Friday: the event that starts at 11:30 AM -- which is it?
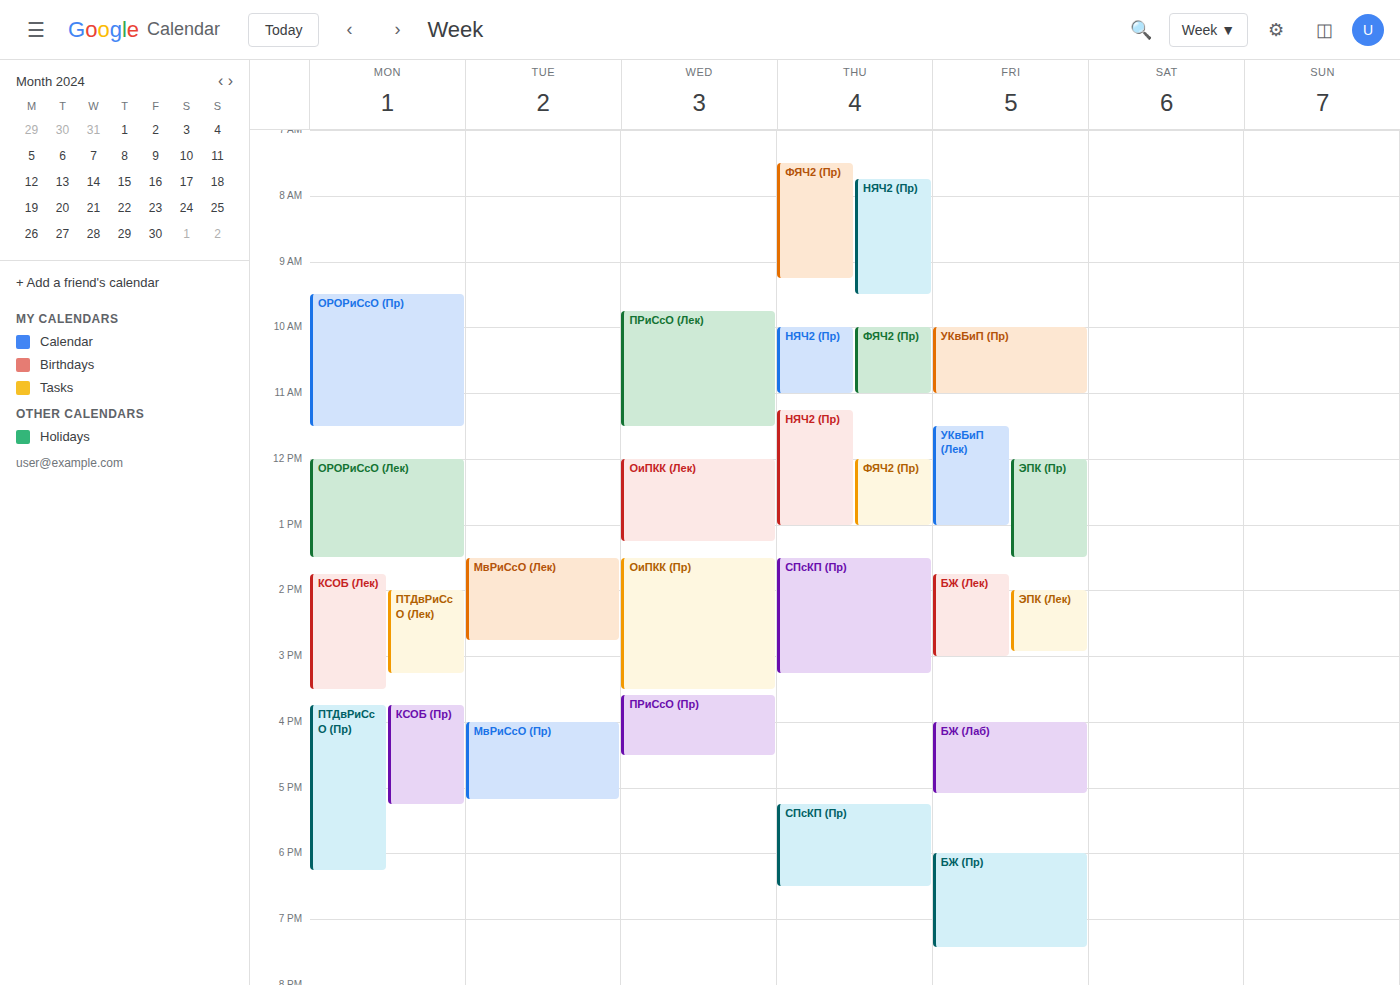
"УКвБиП (Лек)"